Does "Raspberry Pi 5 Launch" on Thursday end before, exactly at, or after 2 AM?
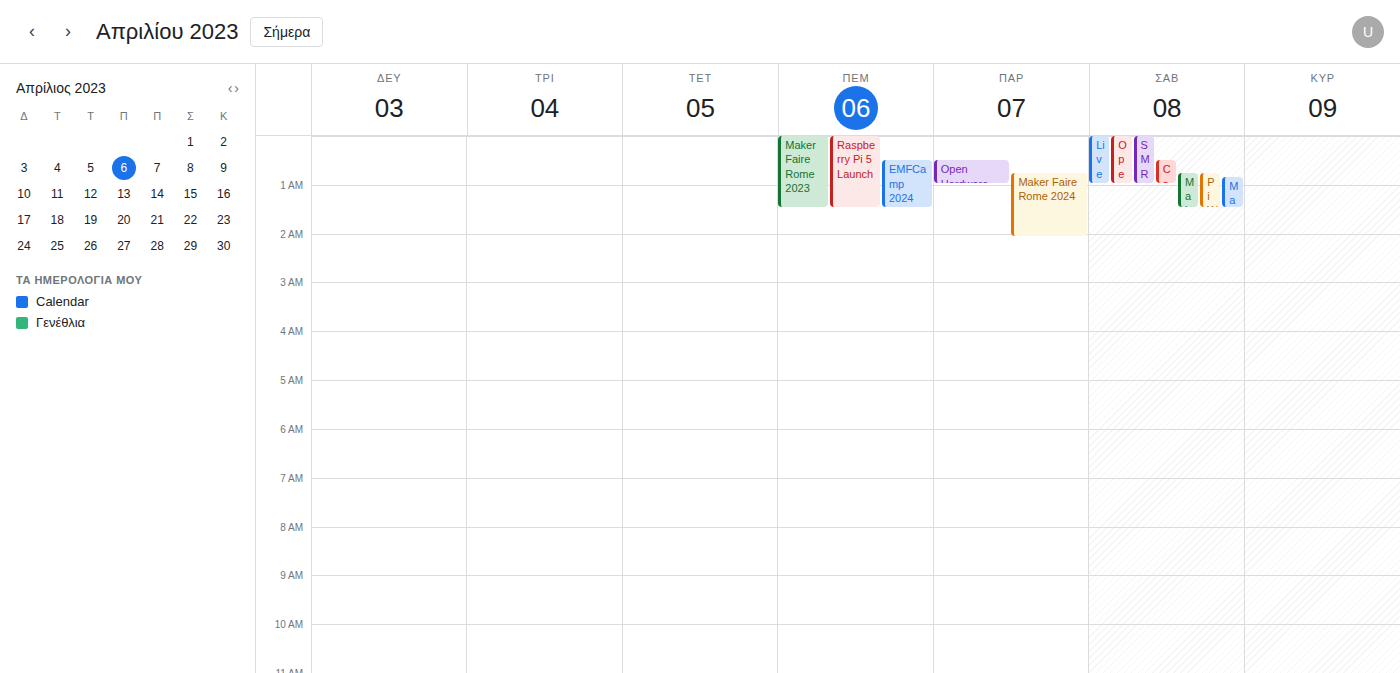
1:30 AM -- before 2 AM, 30 minutes above the 2 AM line.